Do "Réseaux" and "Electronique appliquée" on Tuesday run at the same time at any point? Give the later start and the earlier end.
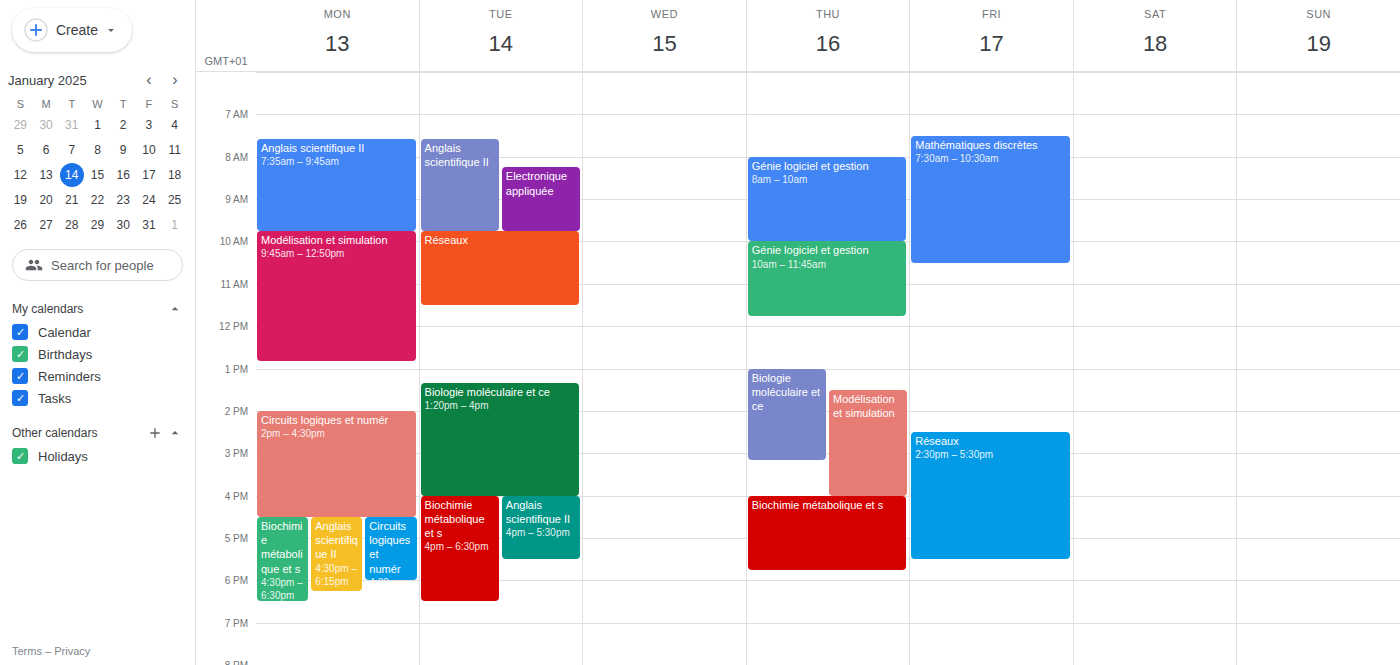
"Electronique appliquée" ends at 9:45 AM, exactly when "Réseaux" starts -- they touch but do not overlap.